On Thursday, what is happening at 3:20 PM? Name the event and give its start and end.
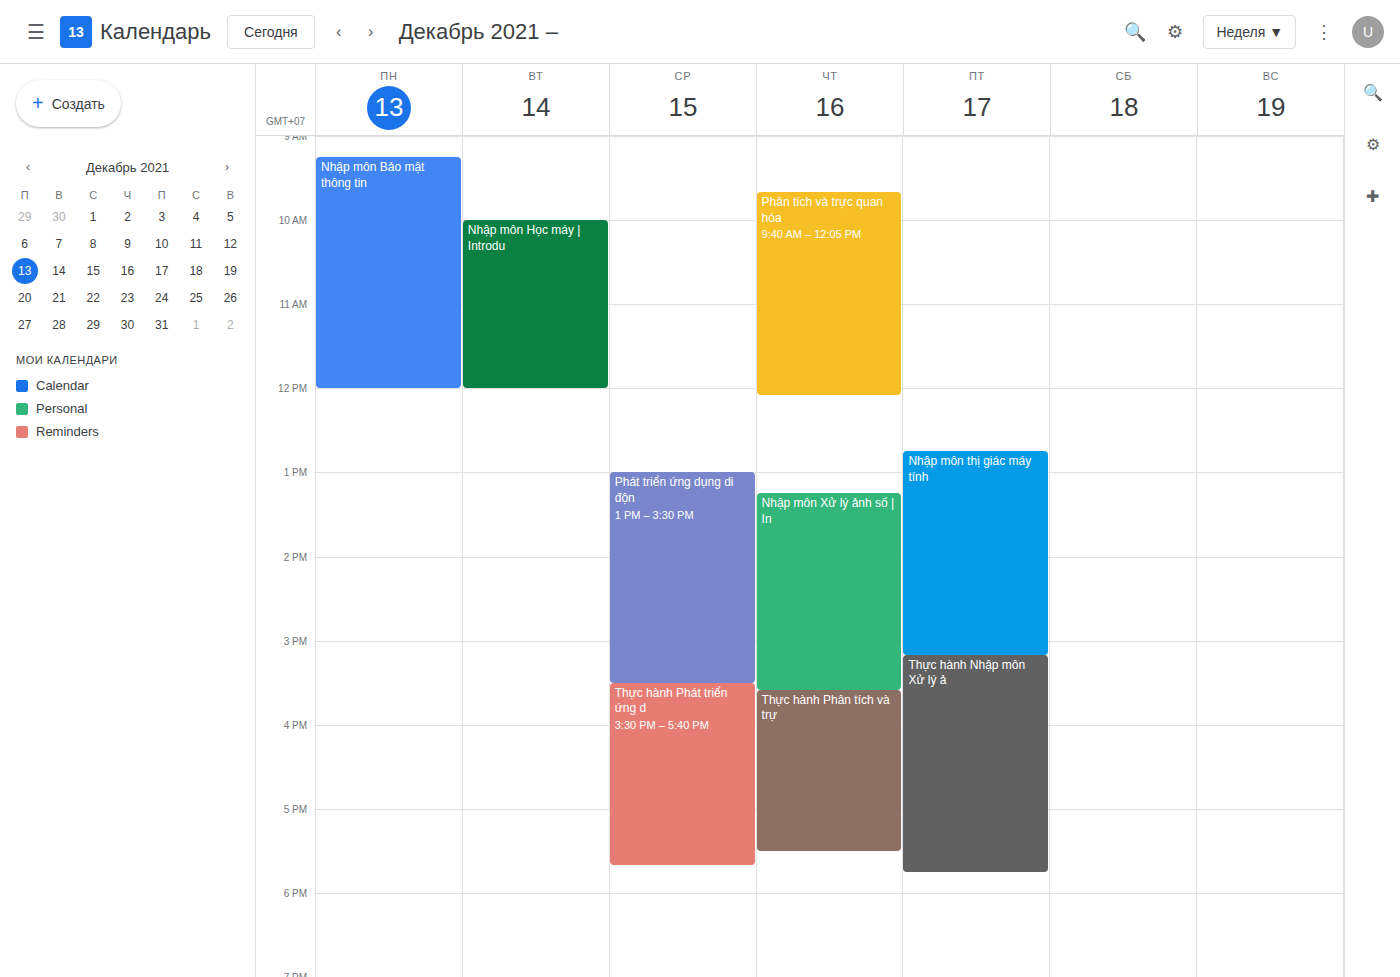
"Nhập môn Xử lý ảnh số | In", 1:15 PM to 3:35 PM